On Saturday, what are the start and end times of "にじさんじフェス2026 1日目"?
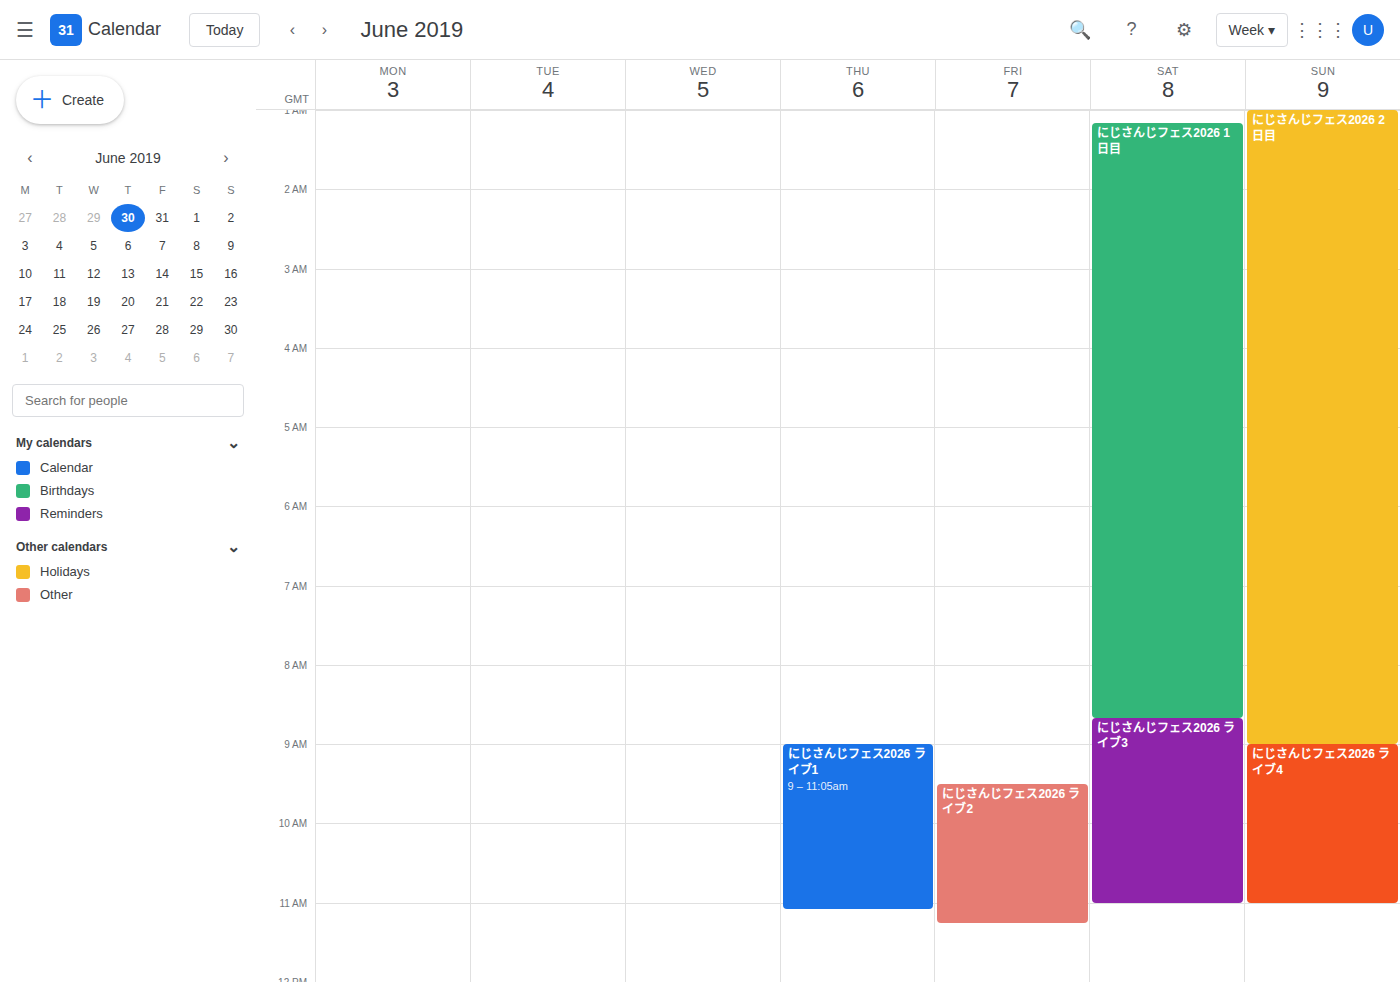
1:10 AM to 8:40 AM